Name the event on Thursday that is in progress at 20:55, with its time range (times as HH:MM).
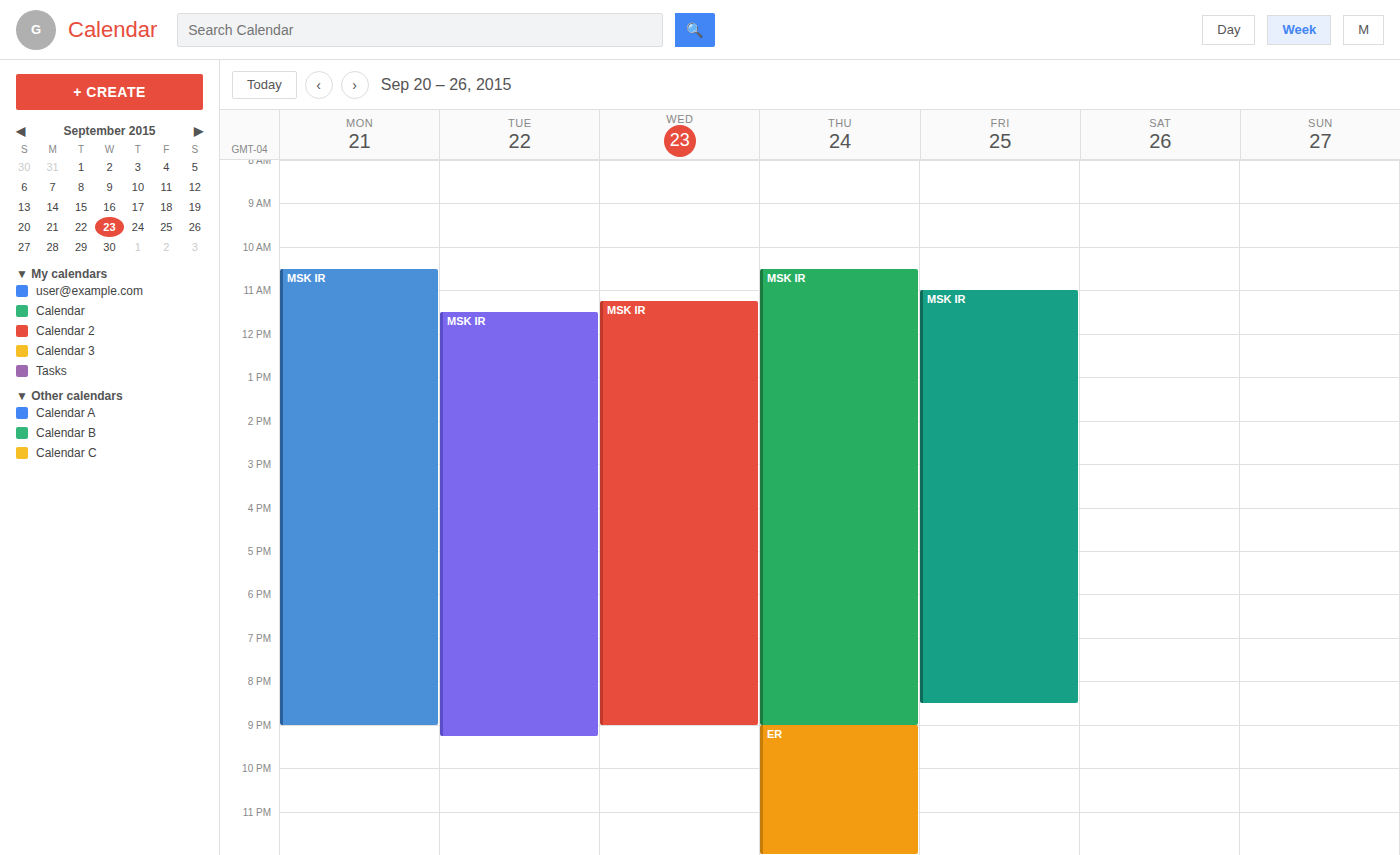
"MSK IR", 10:30 to 21:00